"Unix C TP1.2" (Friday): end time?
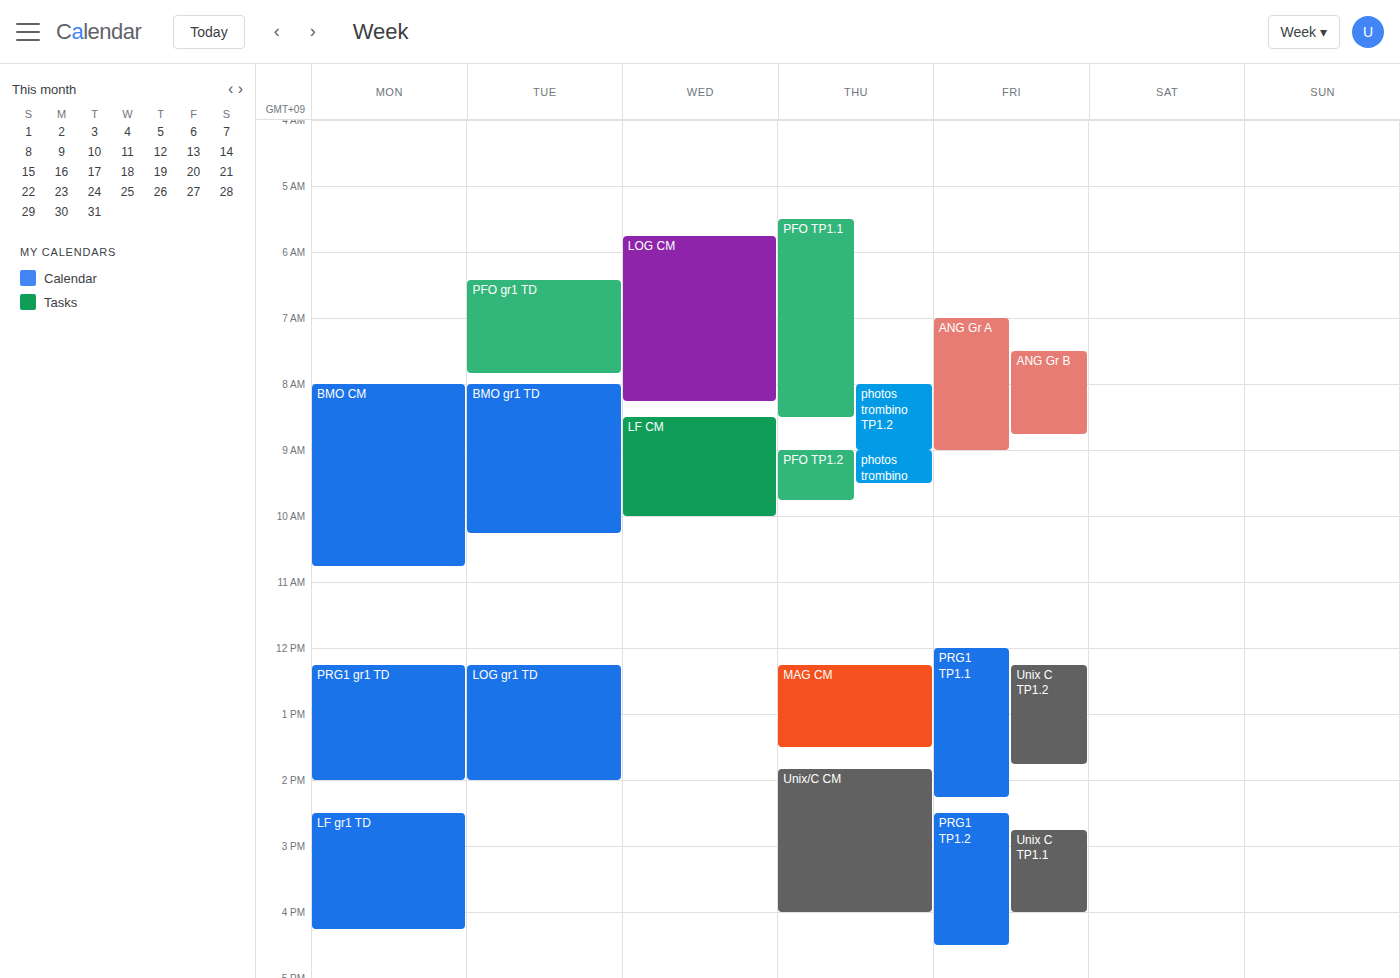
1:45 PM